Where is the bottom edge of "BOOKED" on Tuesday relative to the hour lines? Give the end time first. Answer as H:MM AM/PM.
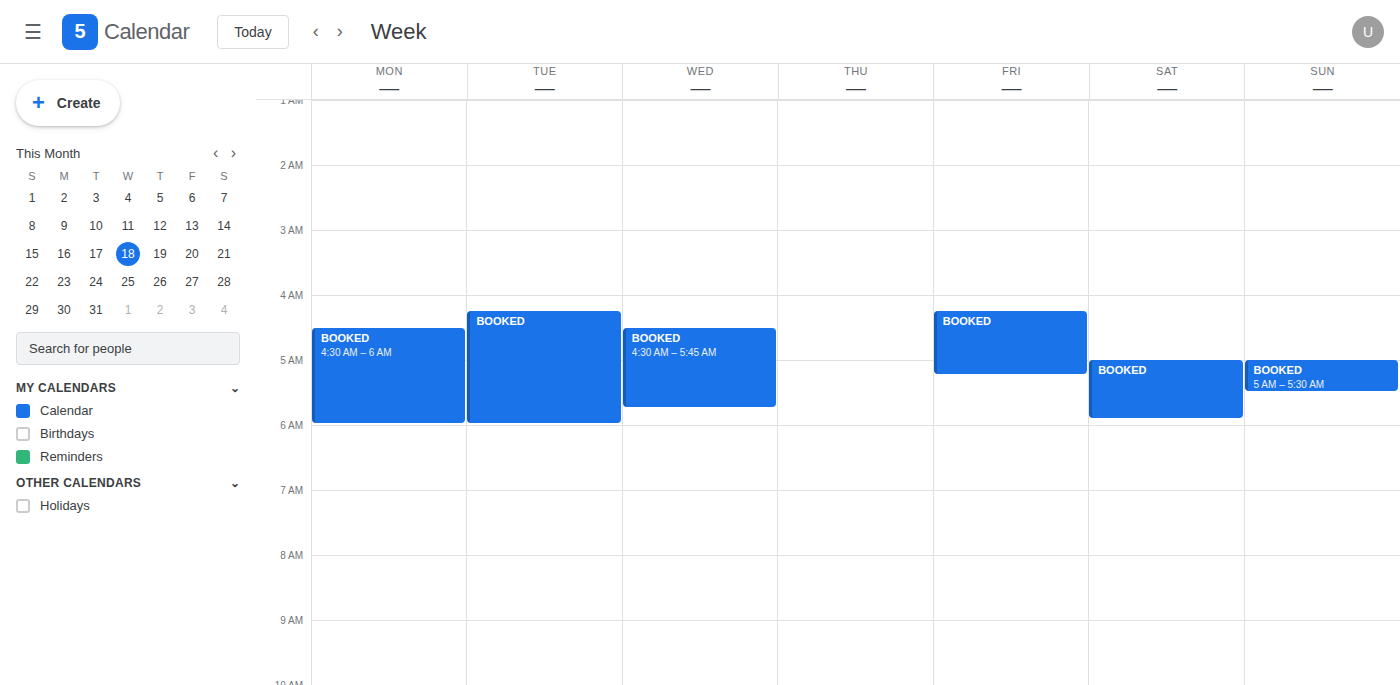
6:00 AM -- exactly on the 6 AM line.